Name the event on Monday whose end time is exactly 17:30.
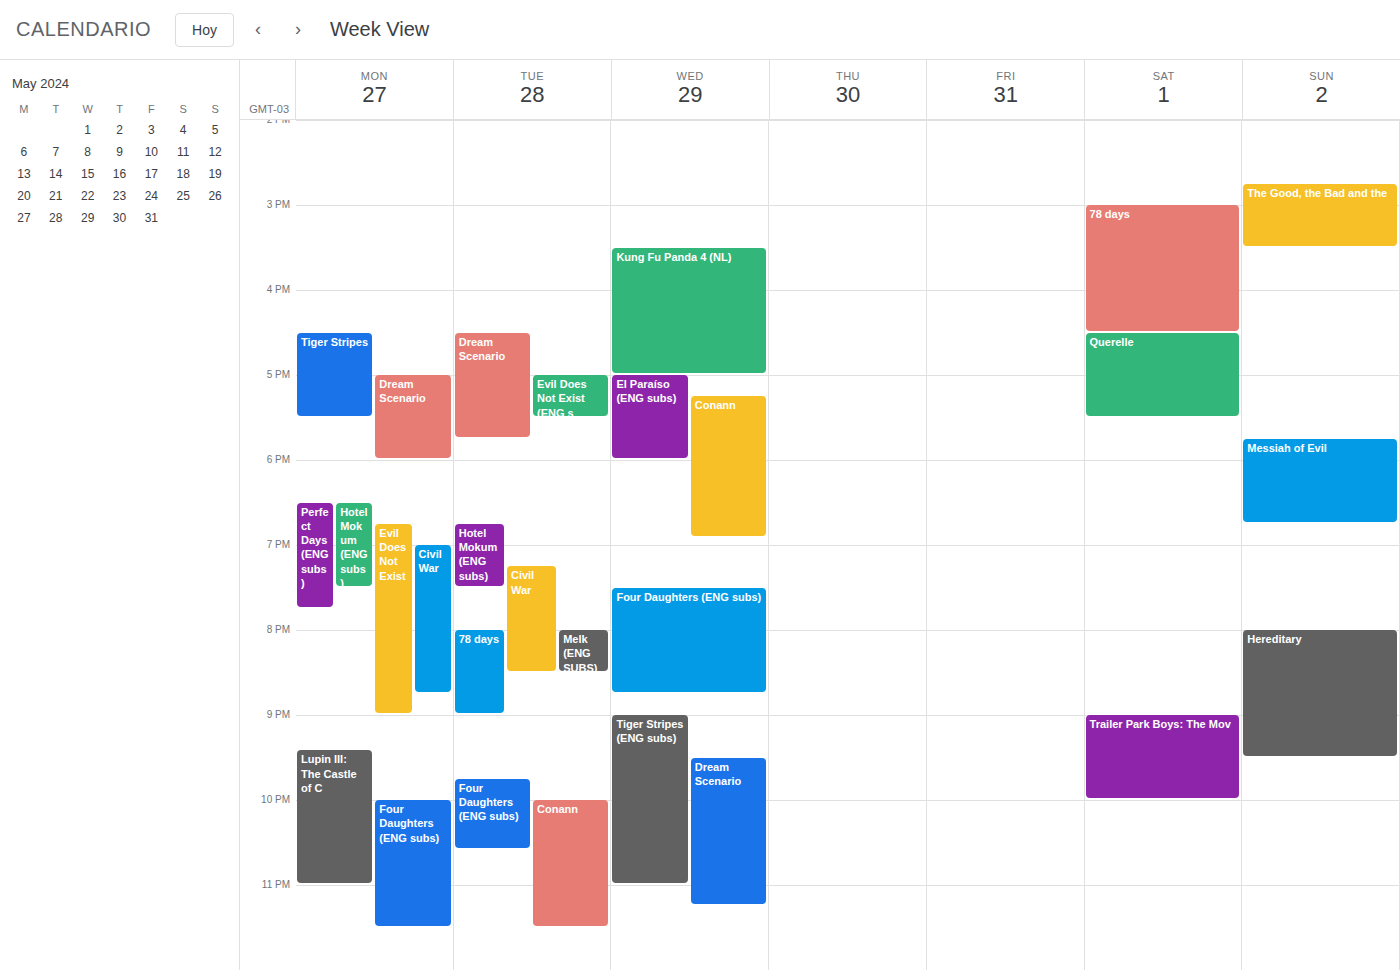
"Tiger Stripes"